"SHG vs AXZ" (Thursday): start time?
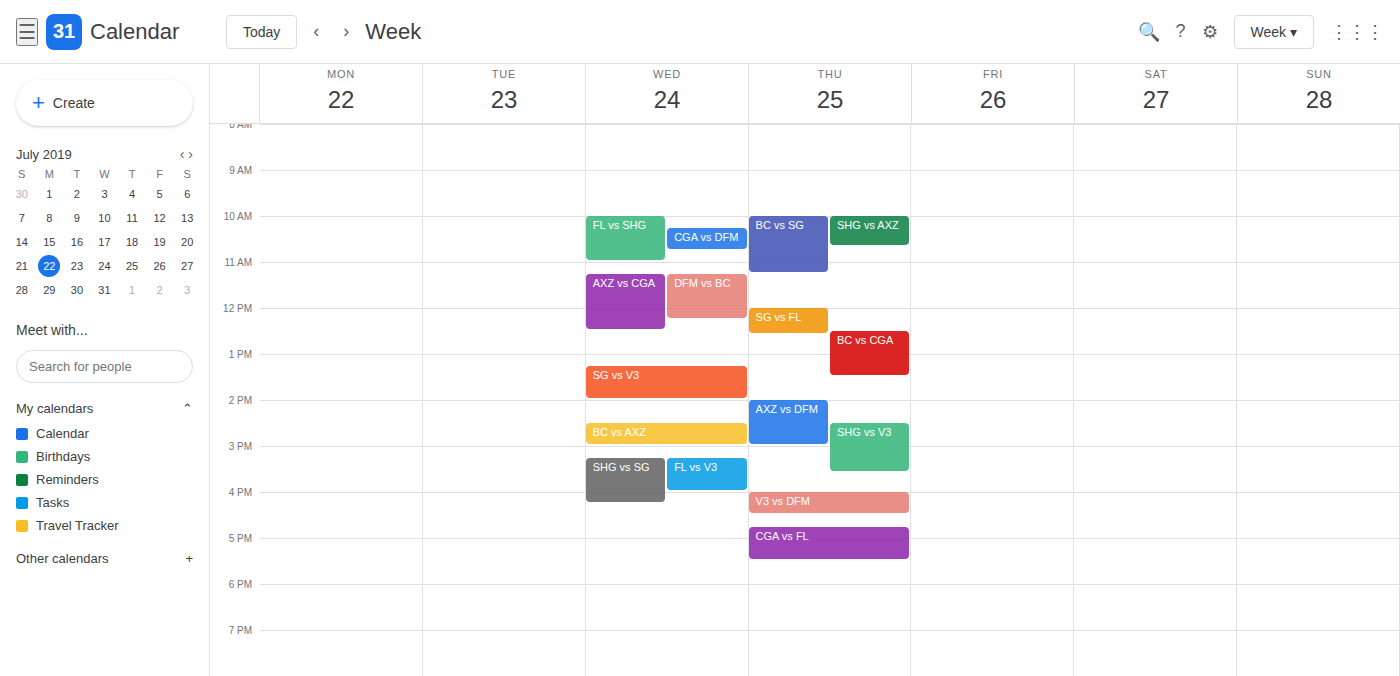
10:00